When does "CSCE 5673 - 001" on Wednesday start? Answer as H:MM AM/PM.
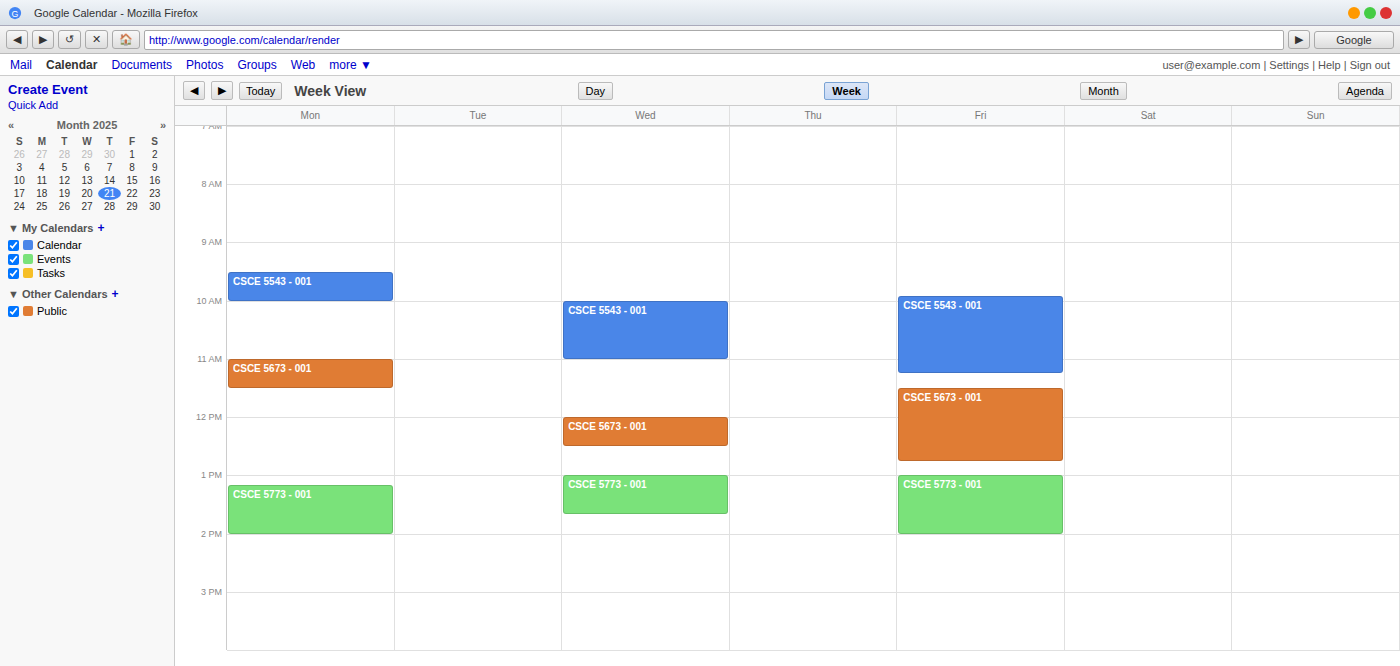
12:00 PM